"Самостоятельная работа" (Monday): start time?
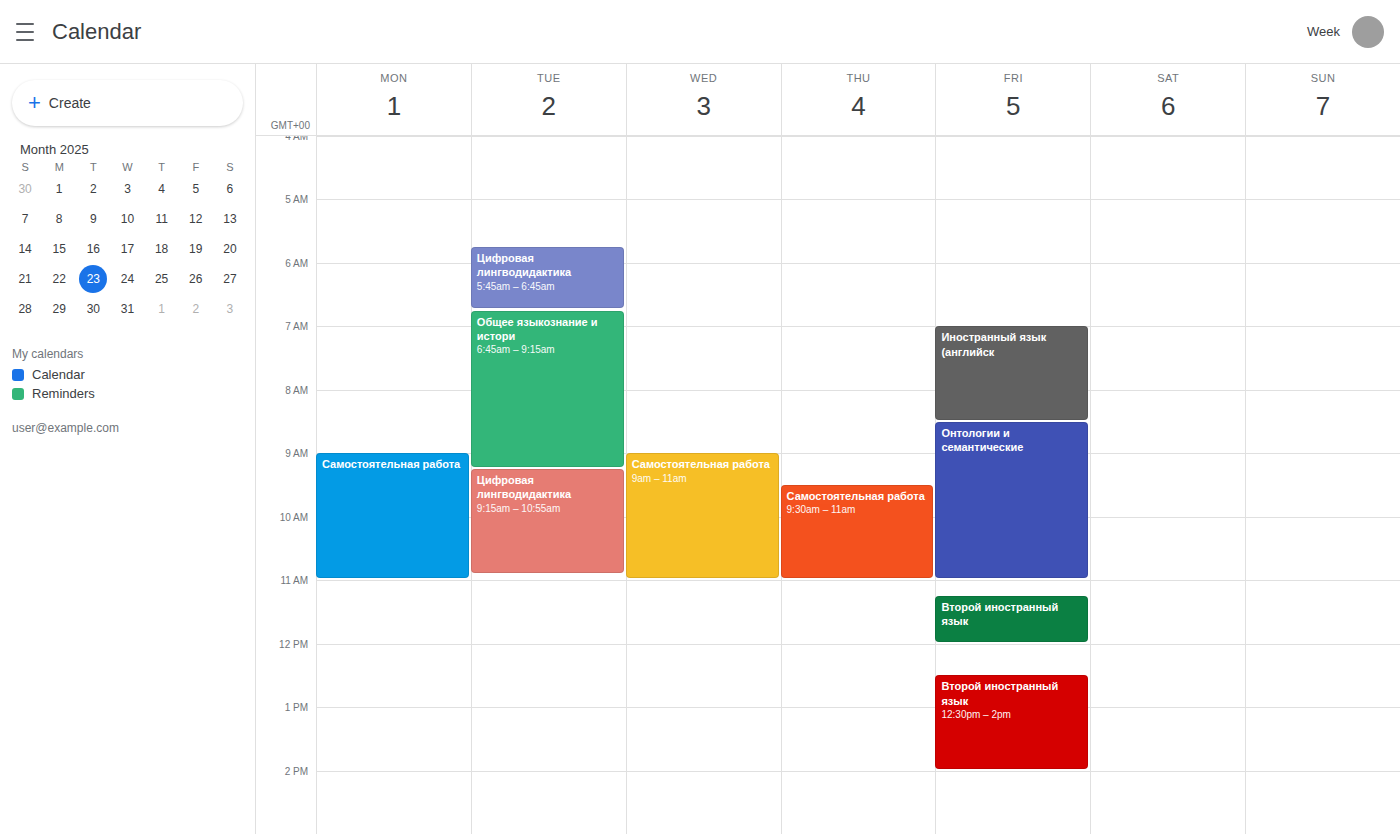
9:00 AM